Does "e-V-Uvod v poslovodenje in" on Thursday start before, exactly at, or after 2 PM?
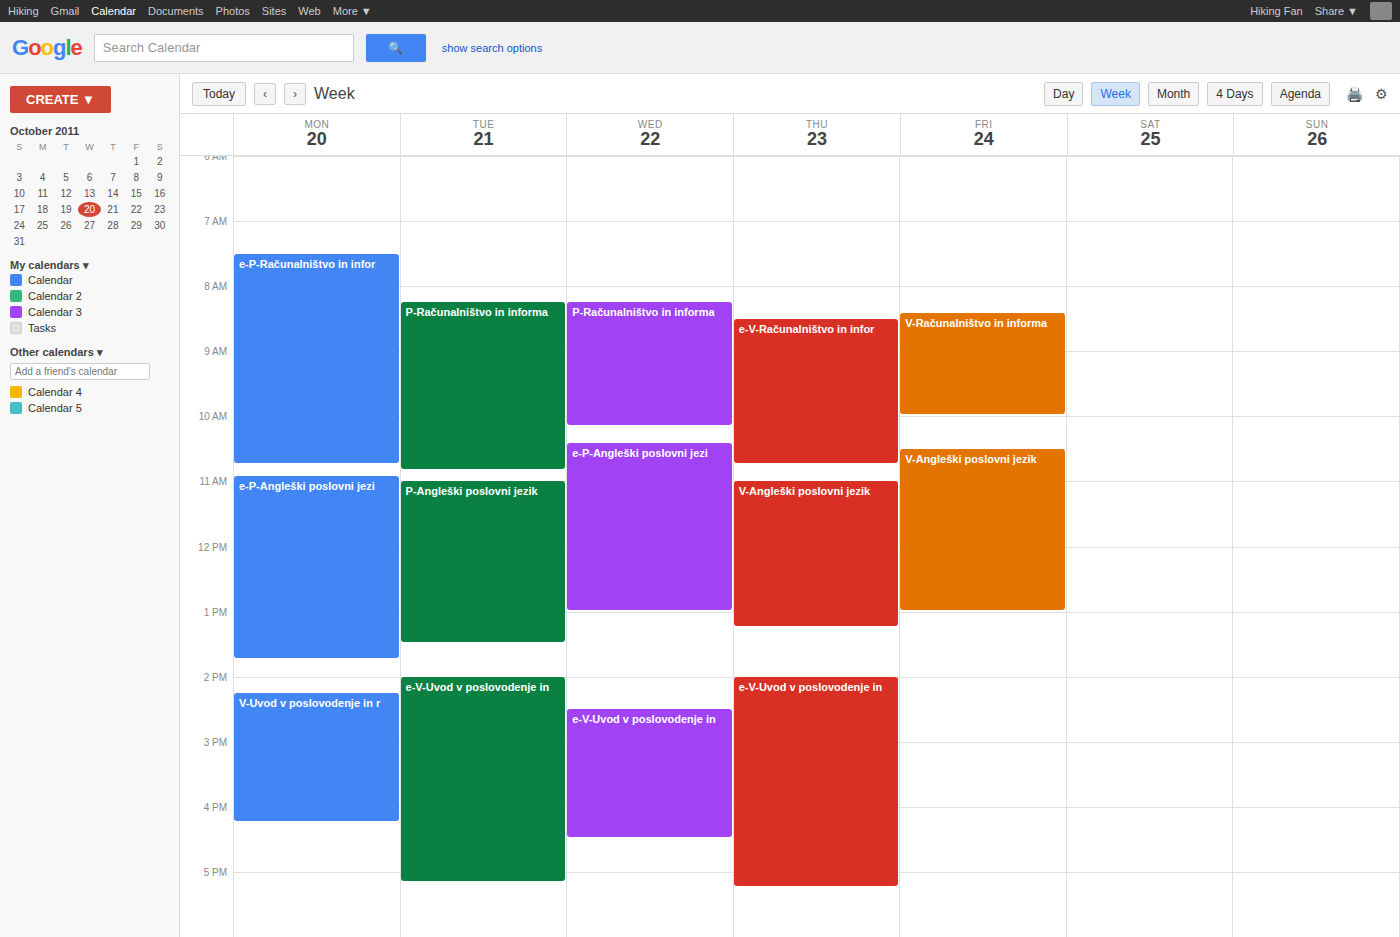
2:00 PM -- exactly at 2 PM, on the 2 PM line.